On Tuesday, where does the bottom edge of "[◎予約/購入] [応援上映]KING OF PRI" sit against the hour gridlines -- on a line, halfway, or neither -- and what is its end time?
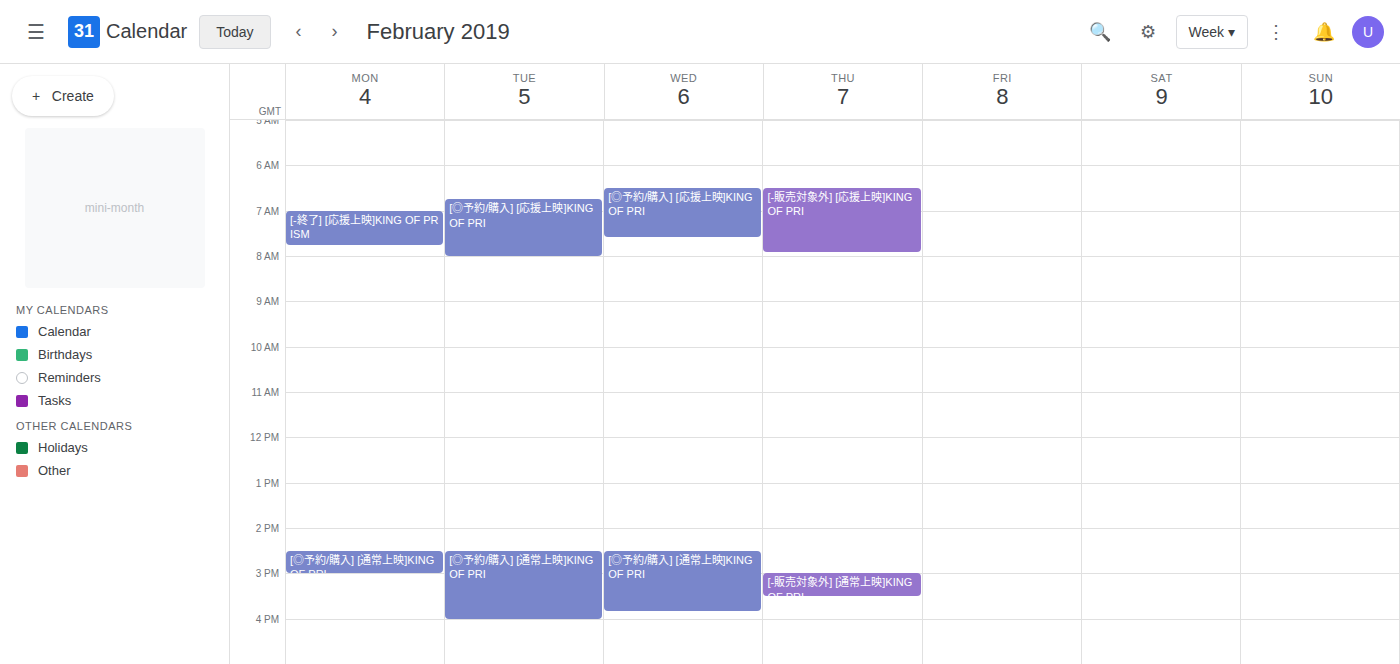
8:00 AM -- exactly on the 8 AM line.